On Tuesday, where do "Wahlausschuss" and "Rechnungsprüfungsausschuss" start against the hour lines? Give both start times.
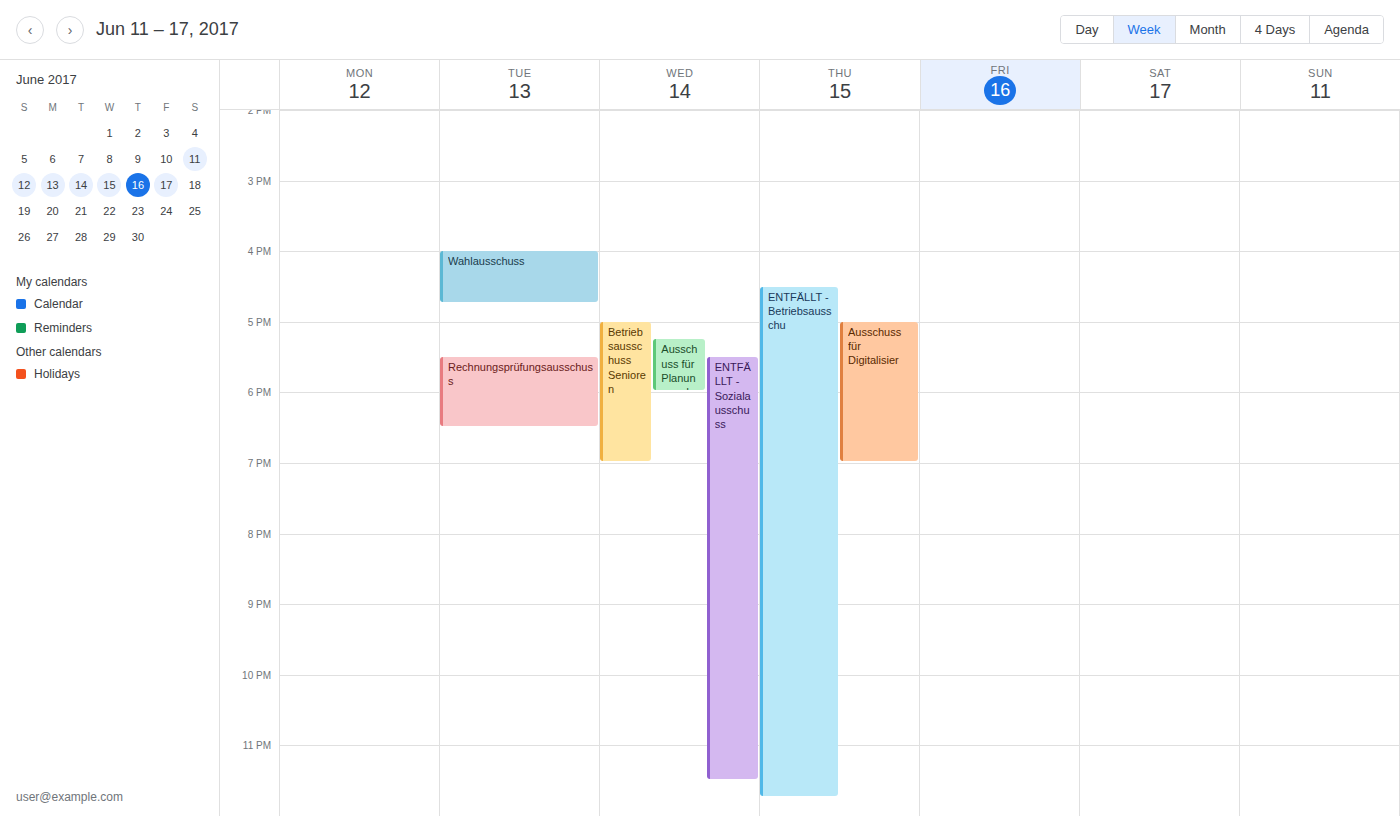
"Wahlausschuss": 4:00 PM, exactly on the 4 PM line. "Rechnungsprüfungsausschuss": 5:30 PM, halfway between the 5 PM and 6 PM lines.